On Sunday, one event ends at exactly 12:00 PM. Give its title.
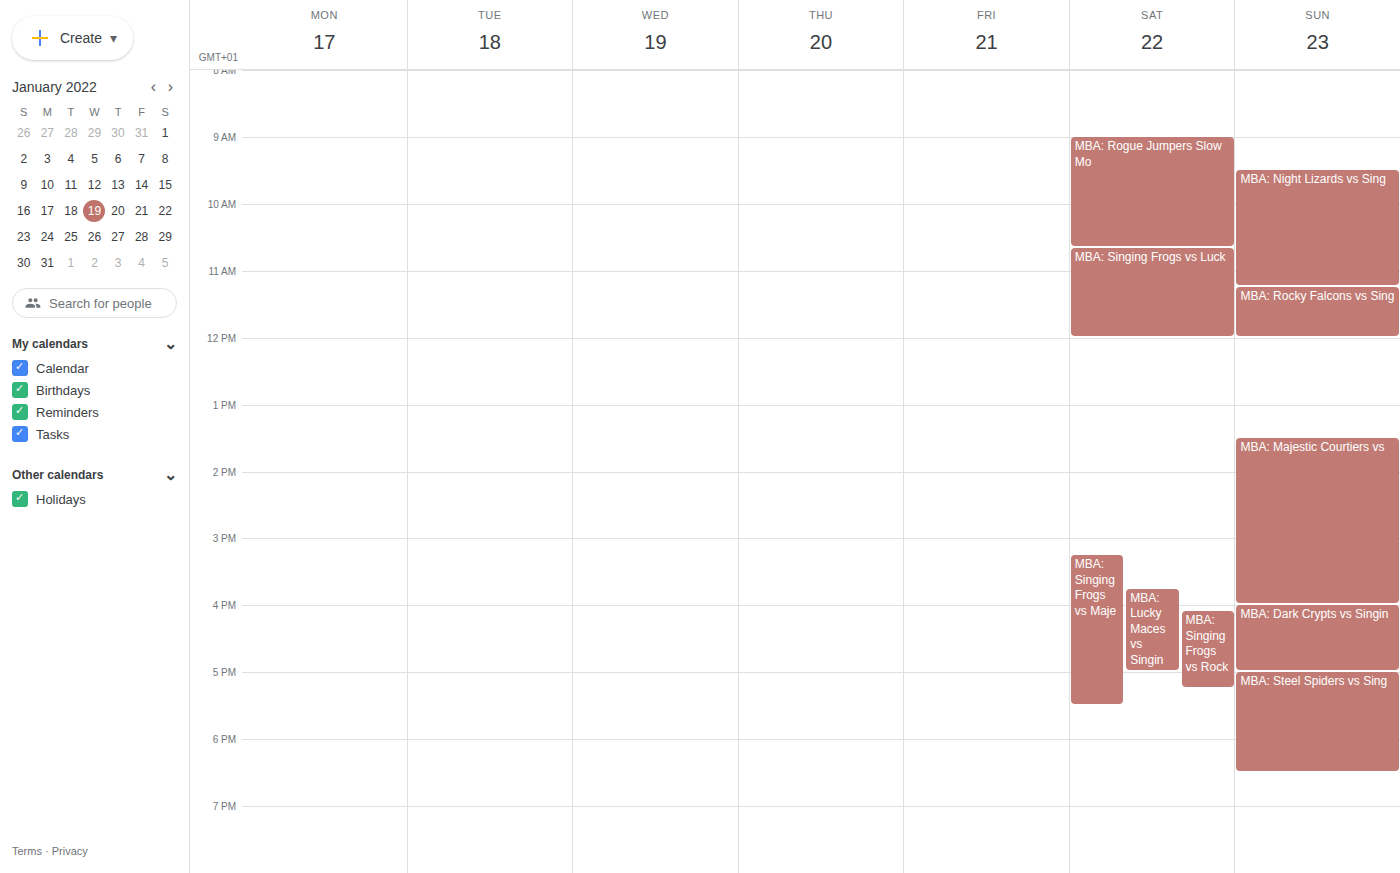
"MBA: Rocky Falcons vs Sing"